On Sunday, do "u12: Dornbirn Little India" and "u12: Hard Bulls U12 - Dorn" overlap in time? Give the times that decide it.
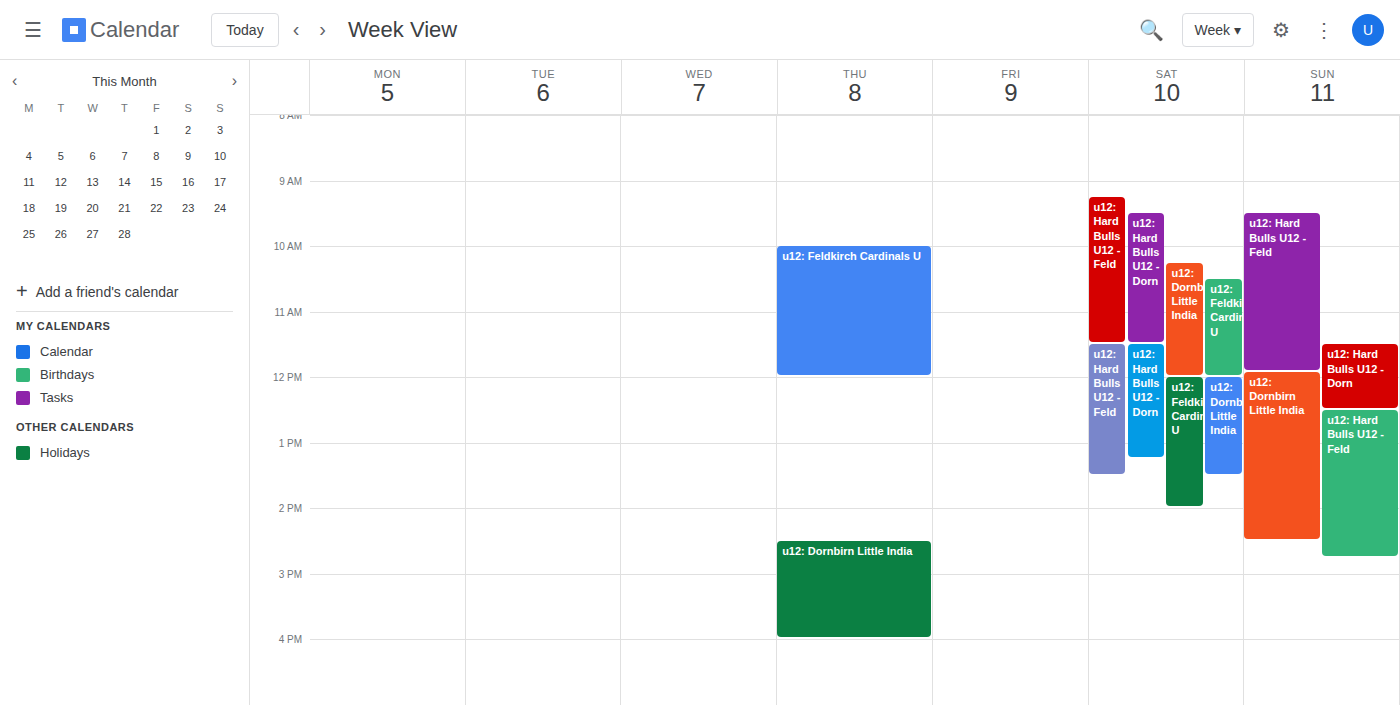
"u12: Dornbirn Little India" starts at 11:55 AM, before "u12: Hard Bulls U12 - Dorn" ends at 12:30 PM -- they overlap.